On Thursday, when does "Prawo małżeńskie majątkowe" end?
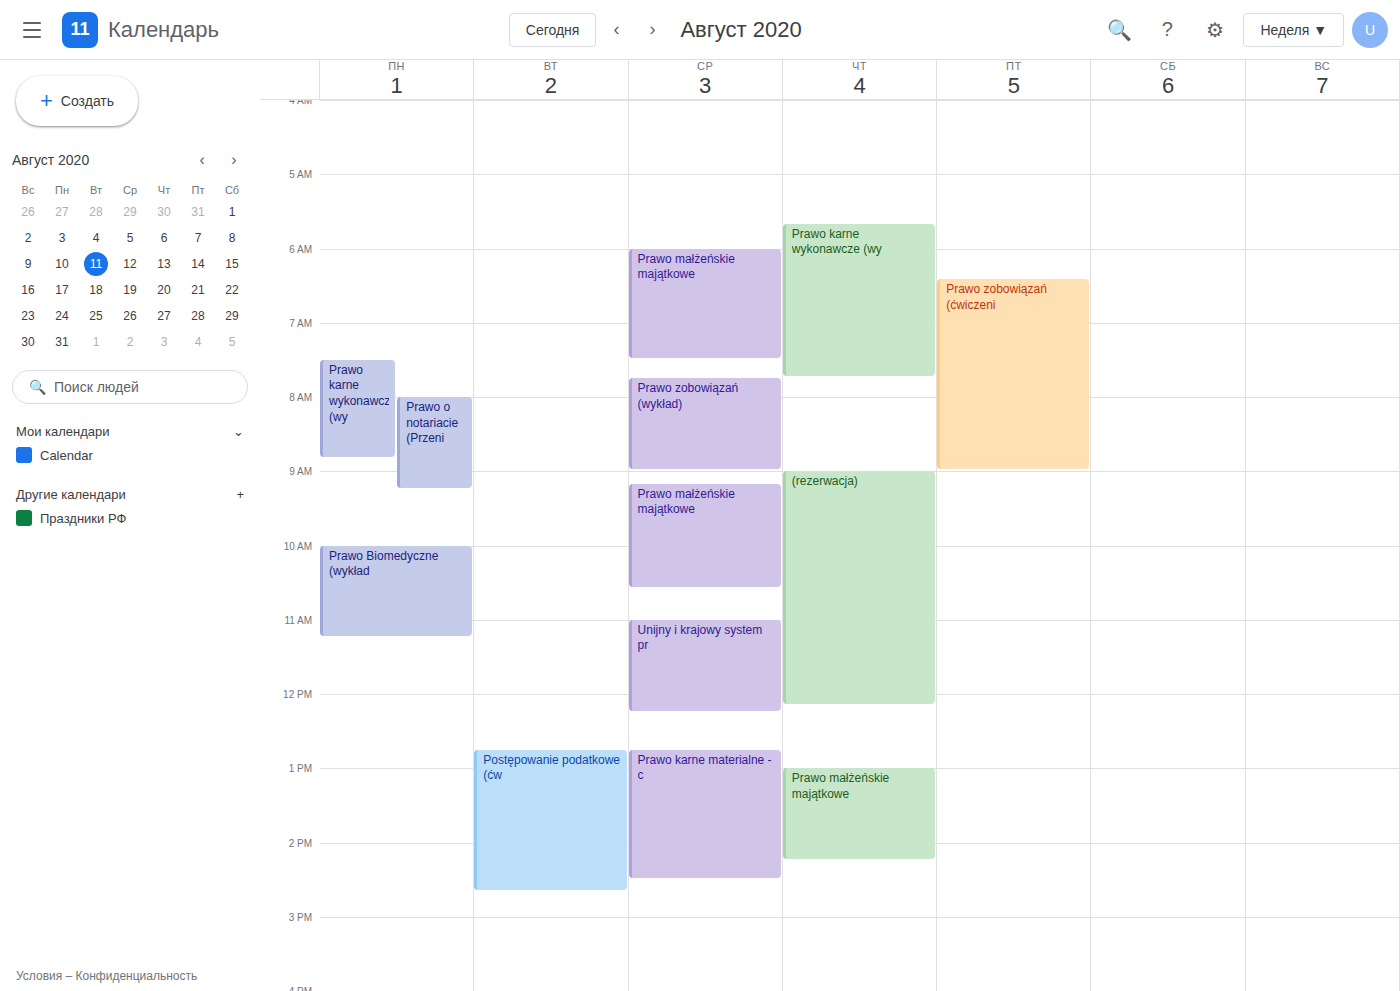
2:15 PM